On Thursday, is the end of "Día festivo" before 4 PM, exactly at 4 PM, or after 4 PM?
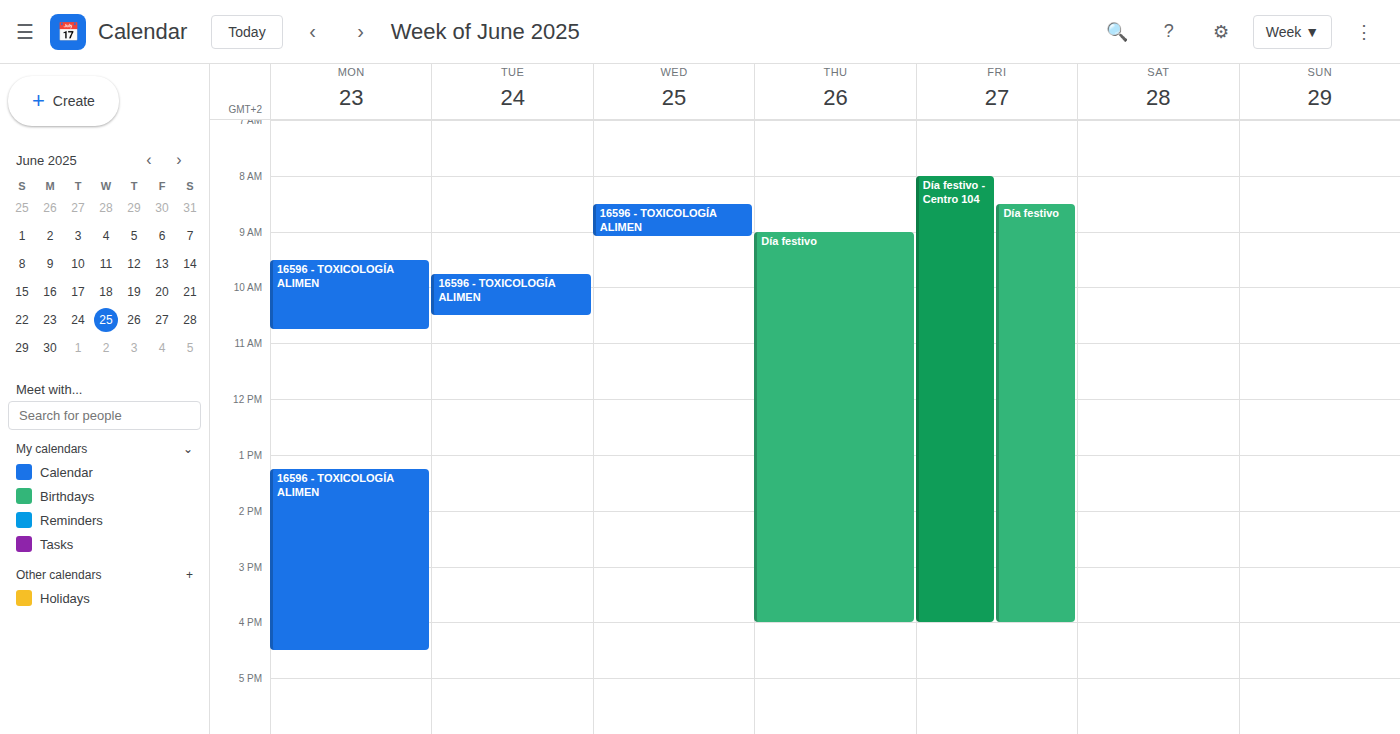
4:00 PM -- exactly at 4 PM, on the 4 PM line.